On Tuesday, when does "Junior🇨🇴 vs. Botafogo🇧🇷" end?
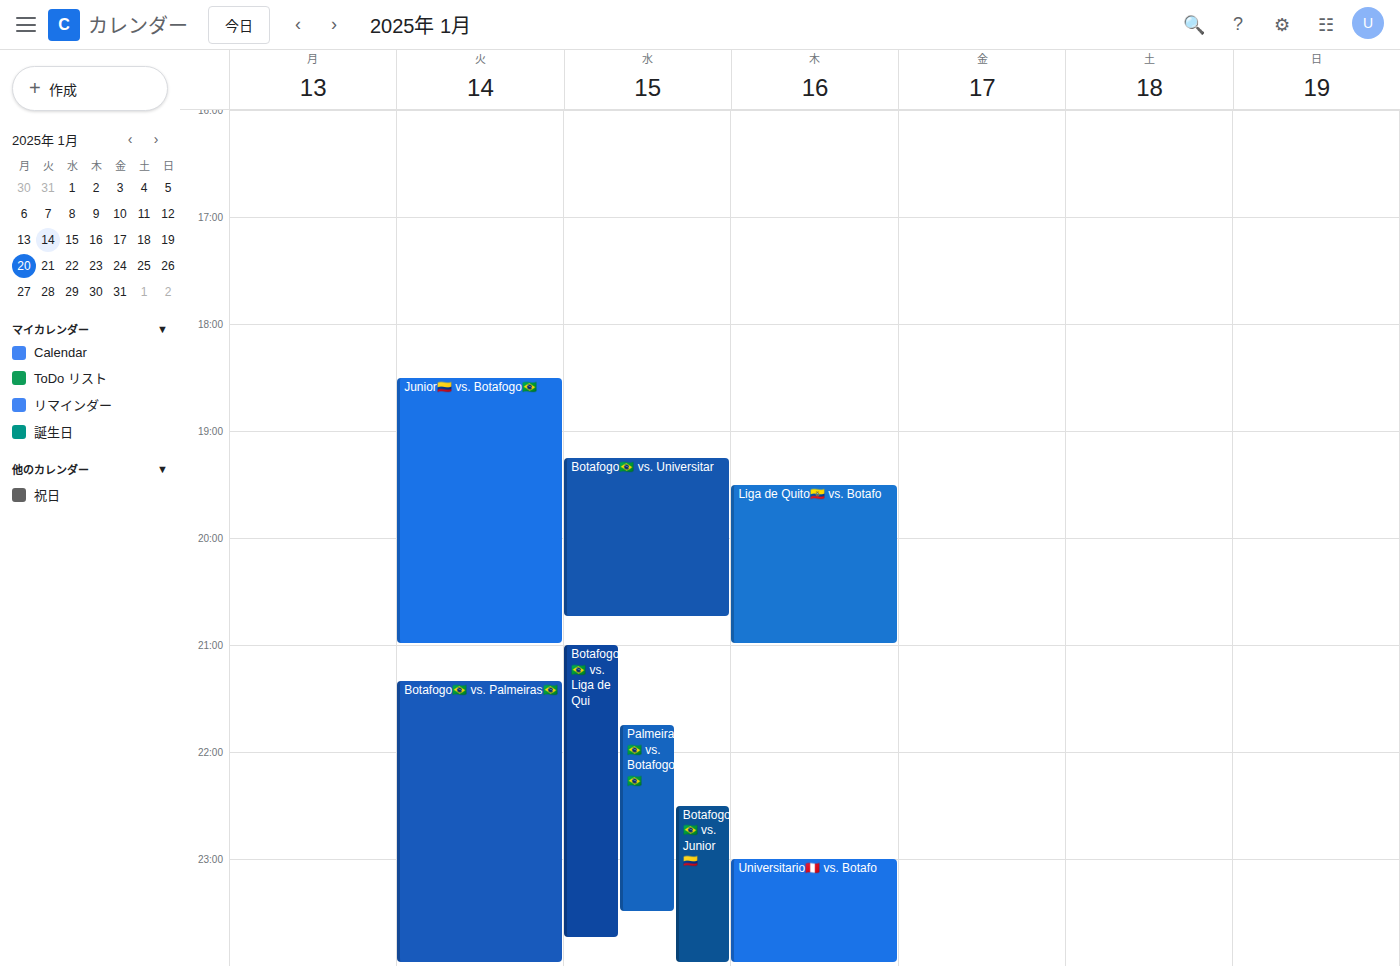
21:00